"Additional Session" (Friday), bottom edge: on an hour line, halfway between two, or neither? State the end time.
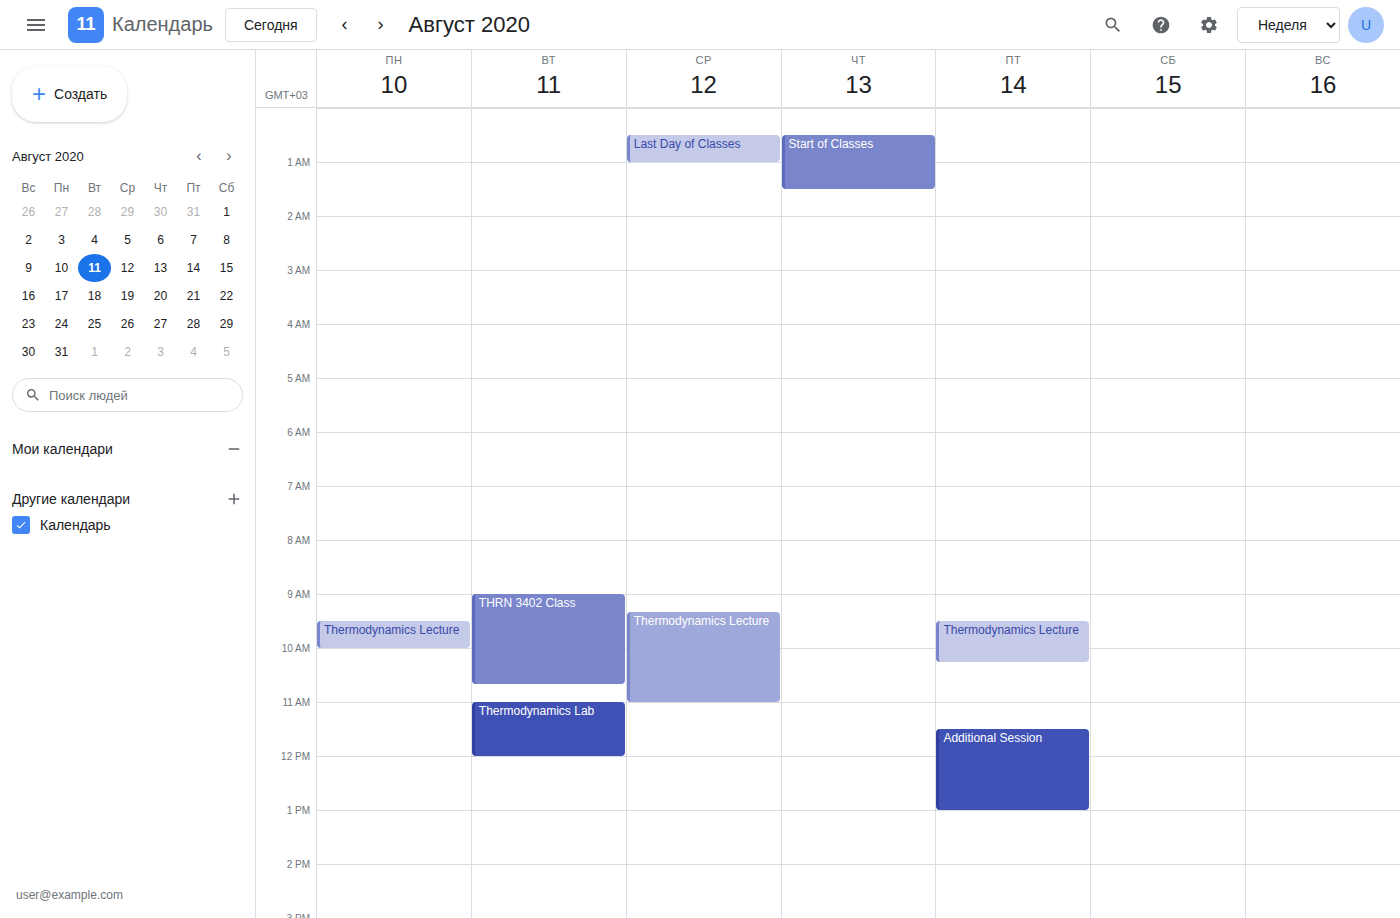
1:00 PM -- exactly on the 1 PM line.